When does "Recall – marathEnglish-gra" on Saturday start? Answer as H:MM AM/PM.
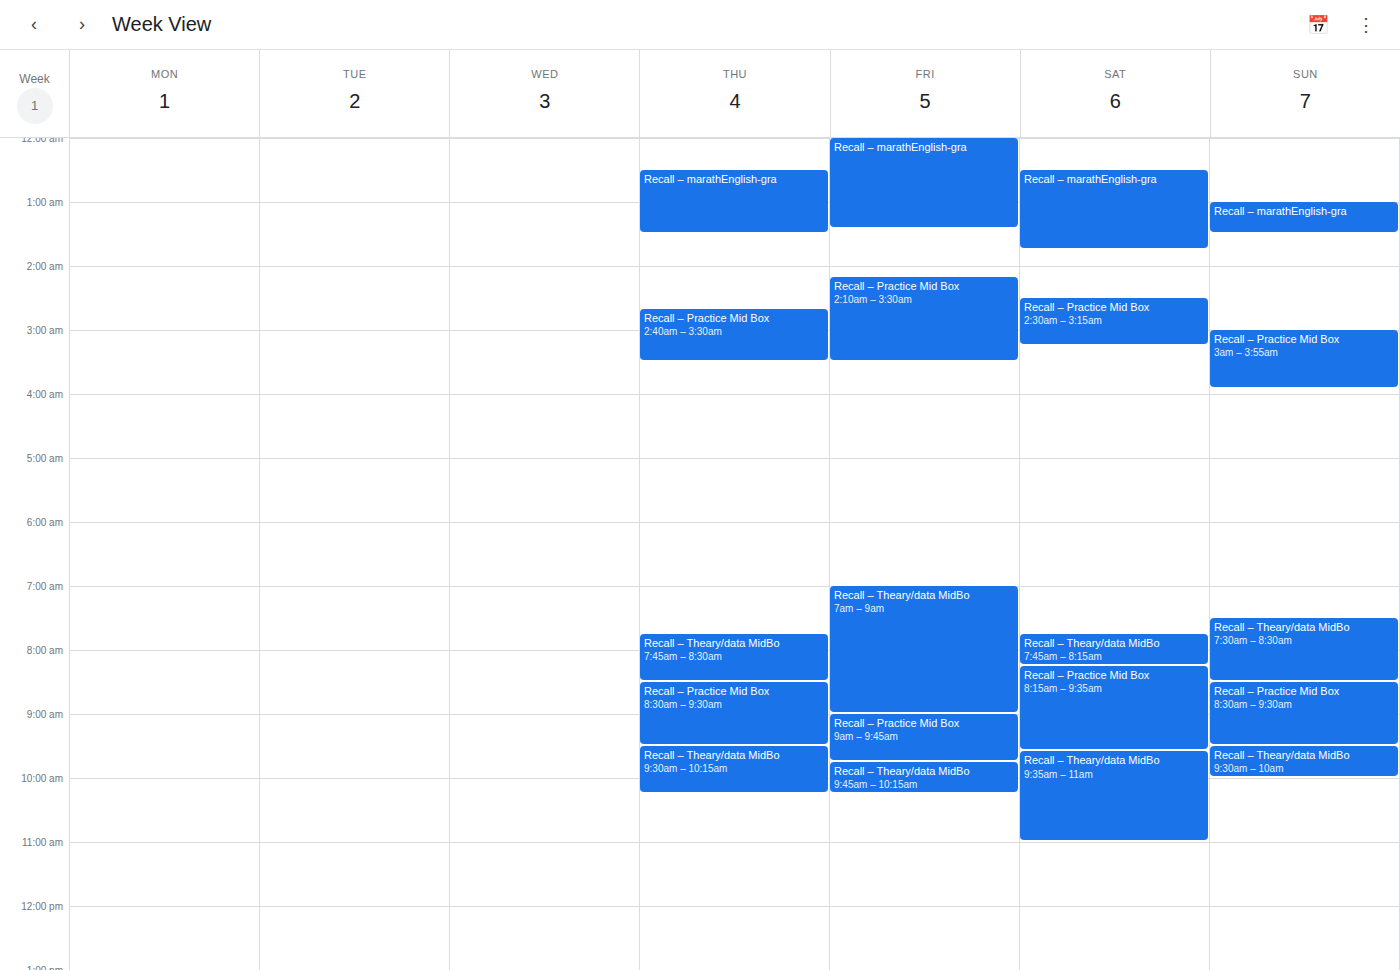
12:30 AM